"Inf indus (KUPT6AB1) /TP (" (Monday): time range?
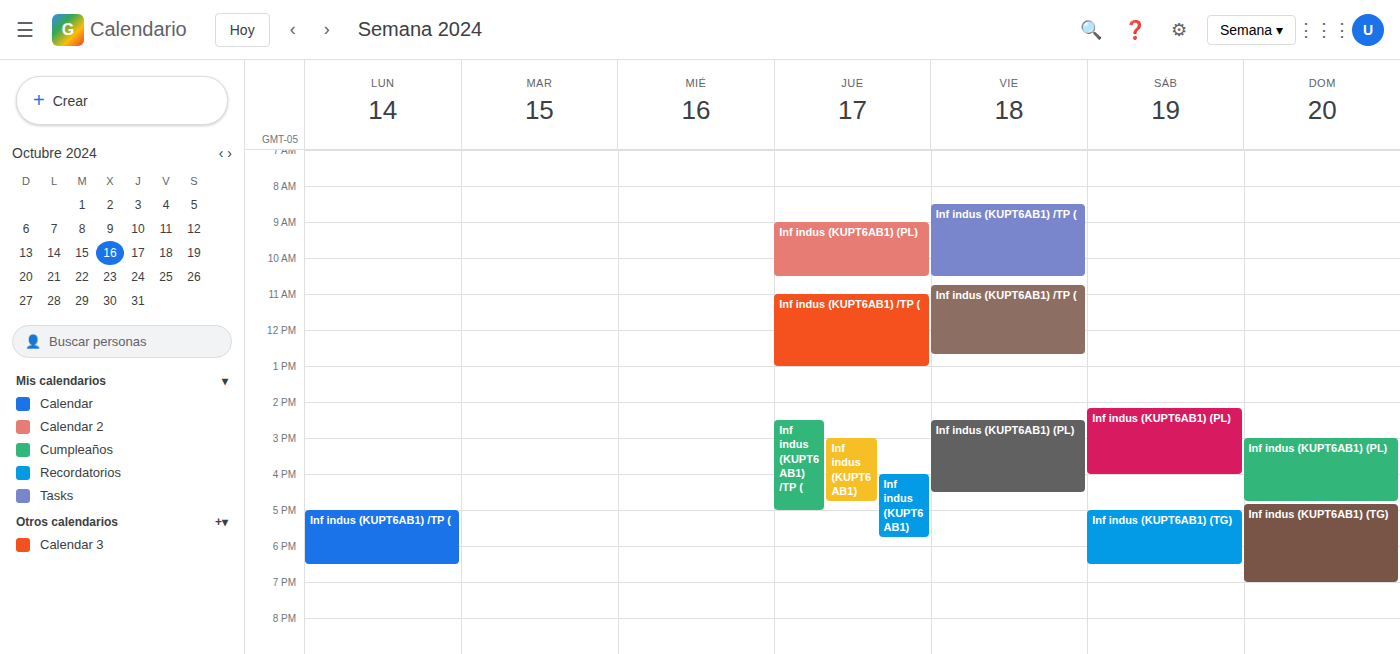
5:00 PM to 6:30 PM